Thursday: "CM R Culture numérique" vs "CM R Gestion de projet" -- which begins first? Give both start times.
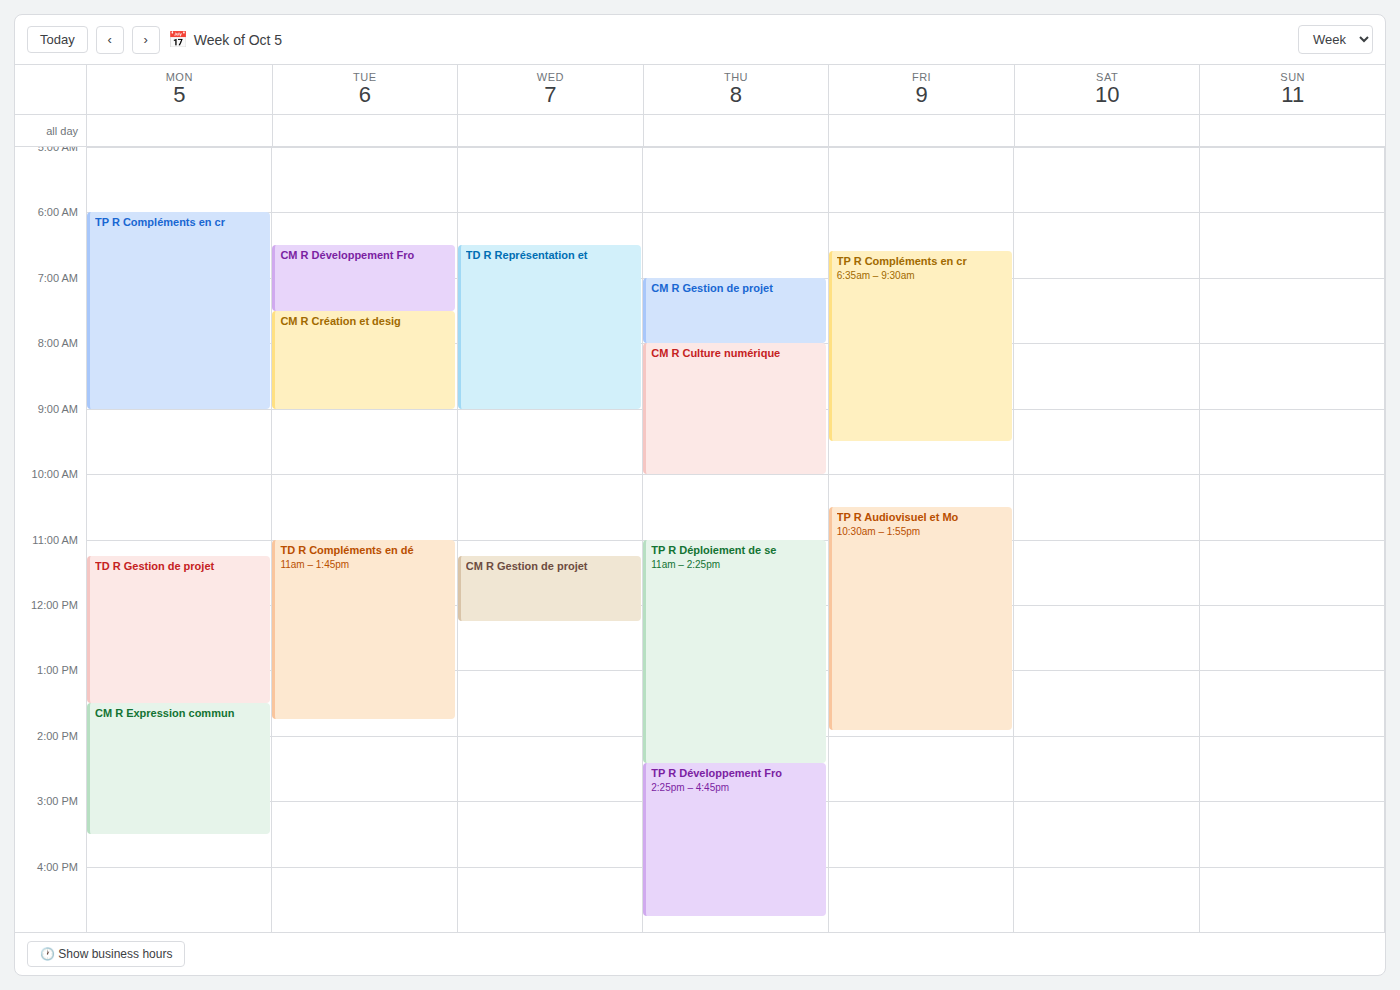
"CM R Gestion de projet" 7:00 AM; "CM R Culture numérique" 8:00 AM.